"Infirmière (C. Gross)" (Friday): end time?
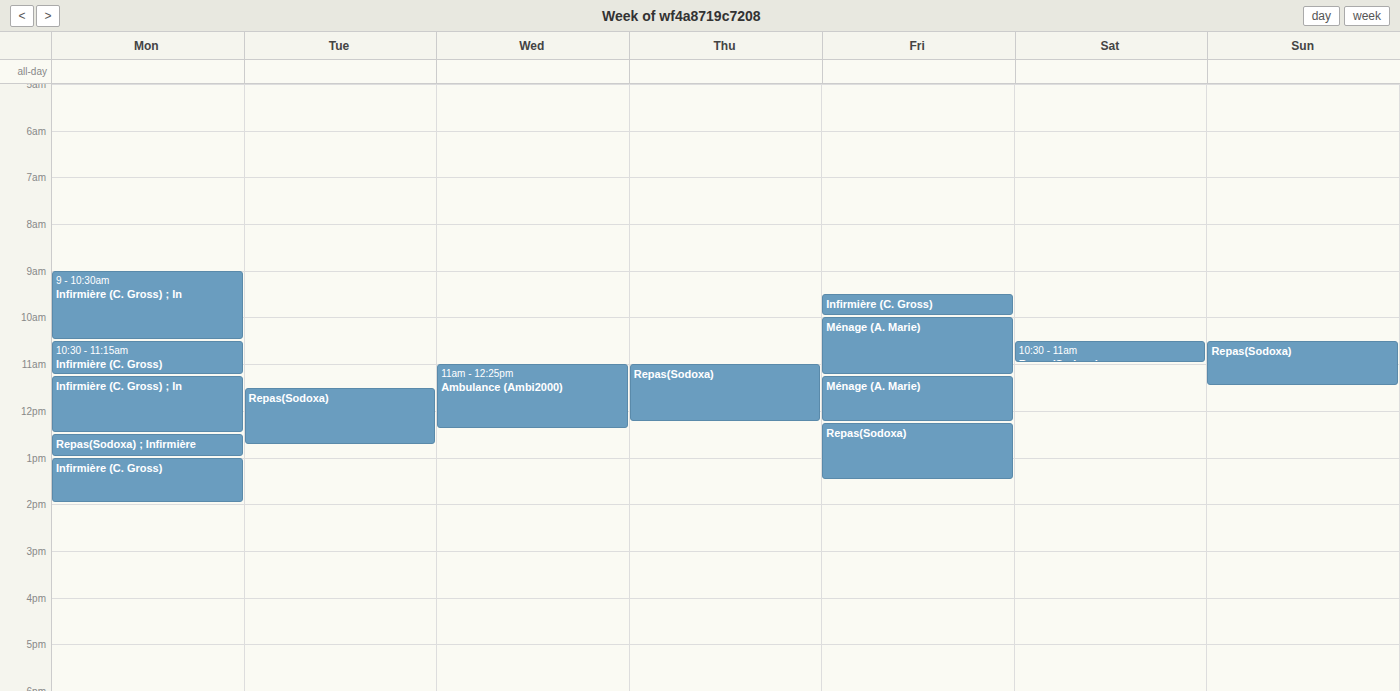
10:00